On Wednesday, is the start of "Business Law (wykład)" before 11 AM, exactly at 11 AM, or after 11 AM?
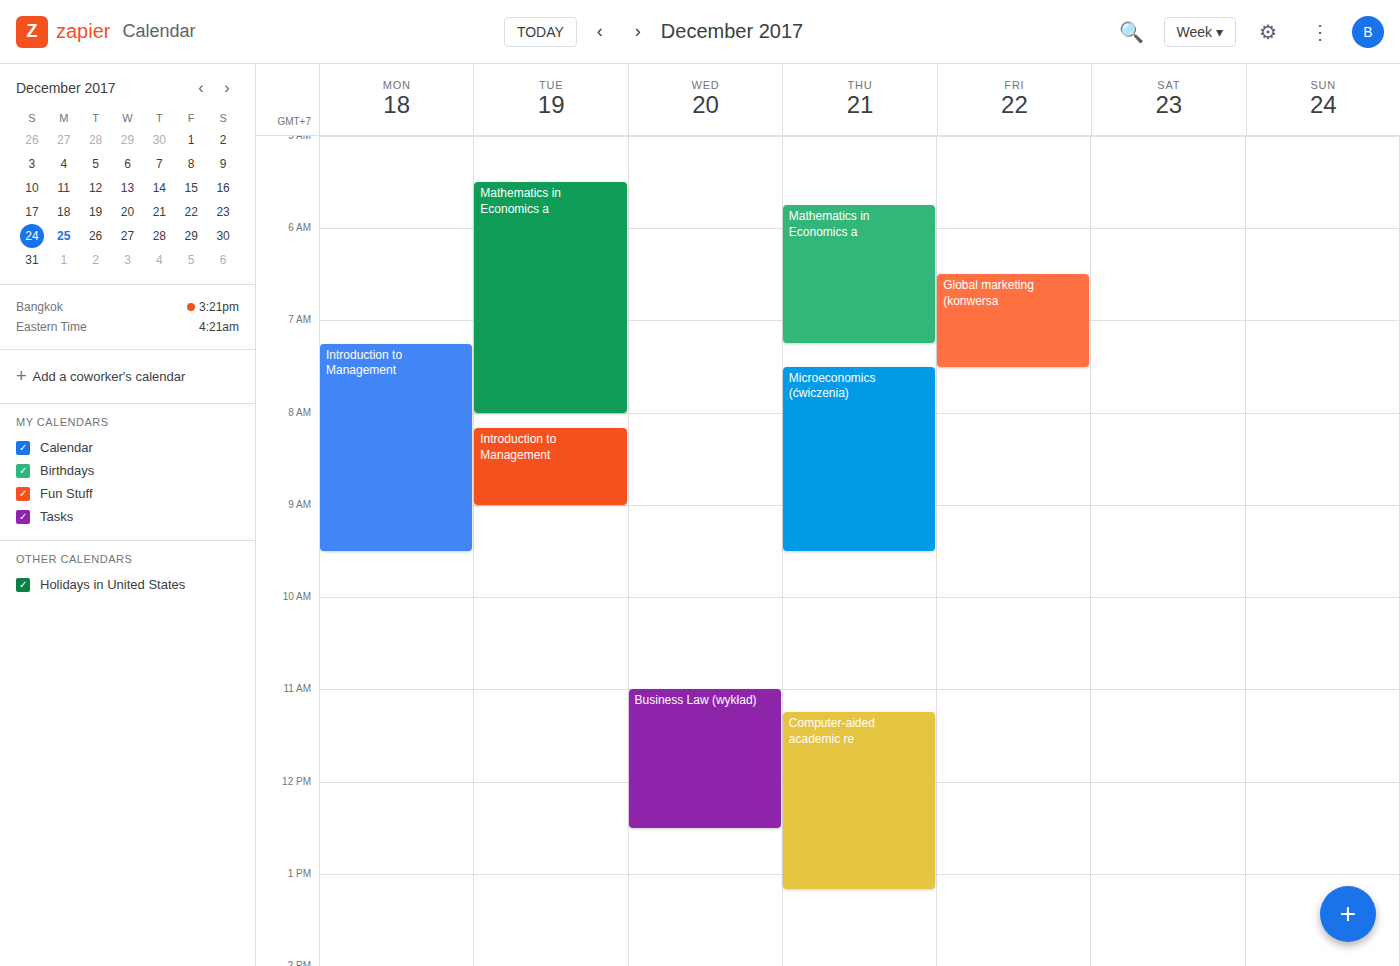
11:00 AM -- exactly at 11 AM, on the 11 AM line.